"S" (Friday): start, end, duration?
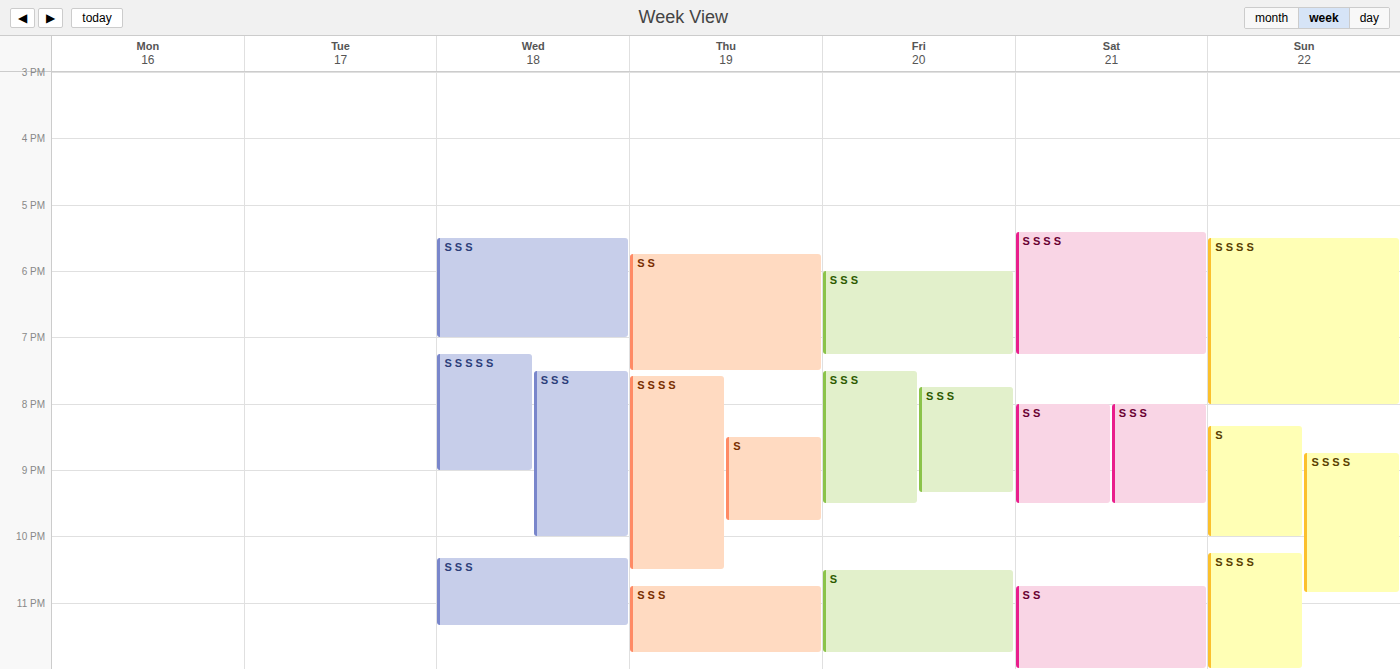
10:30 PM to 11:45 PM, 1 hour 15 minutes